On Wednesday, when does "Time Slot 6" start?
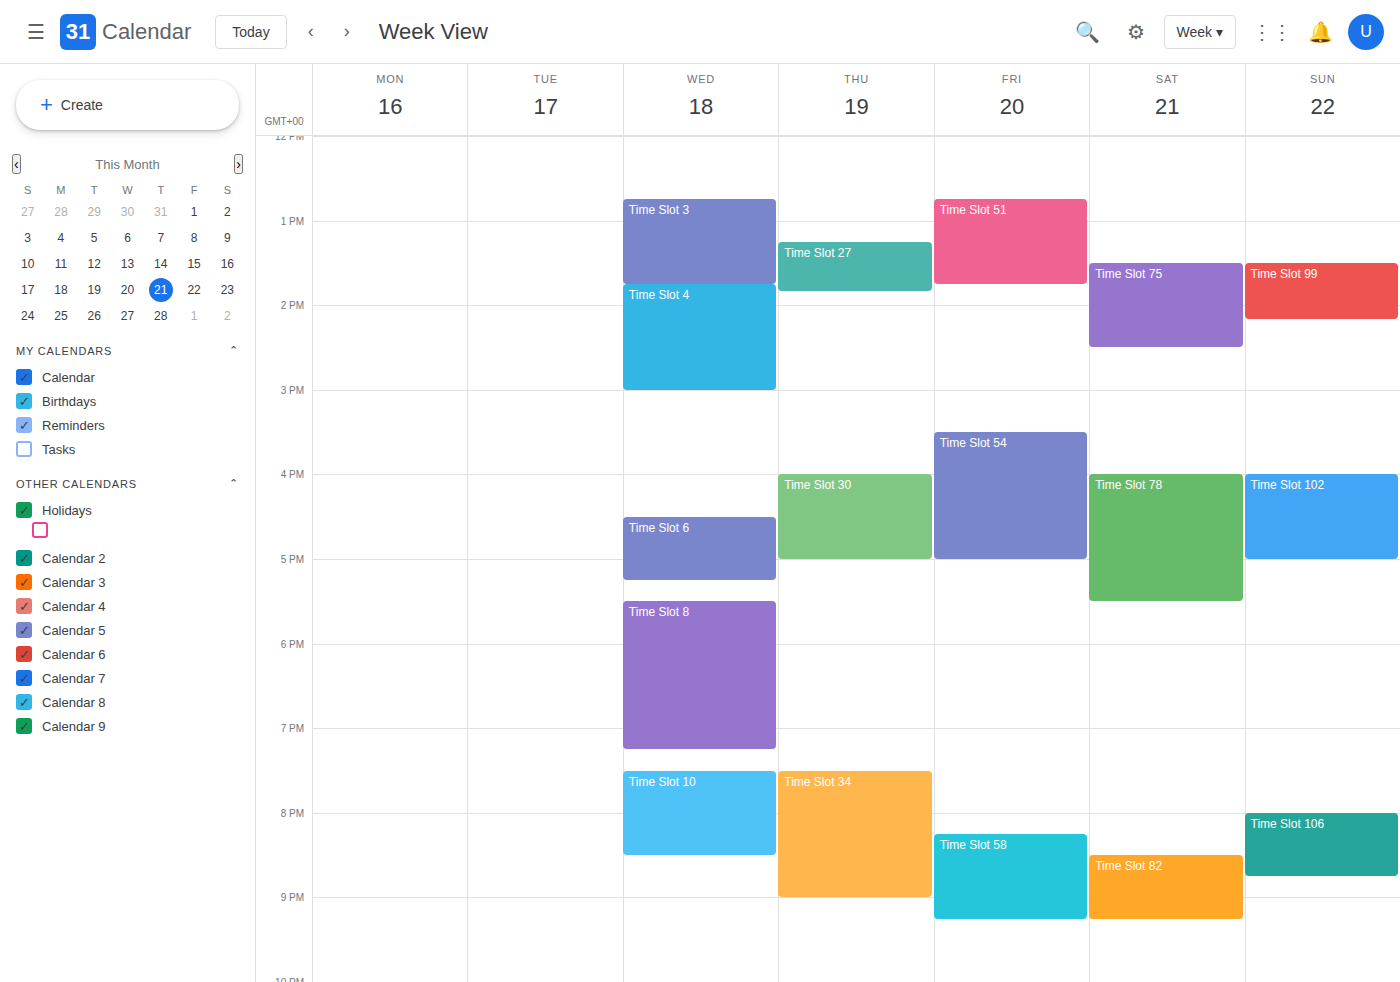
16:30